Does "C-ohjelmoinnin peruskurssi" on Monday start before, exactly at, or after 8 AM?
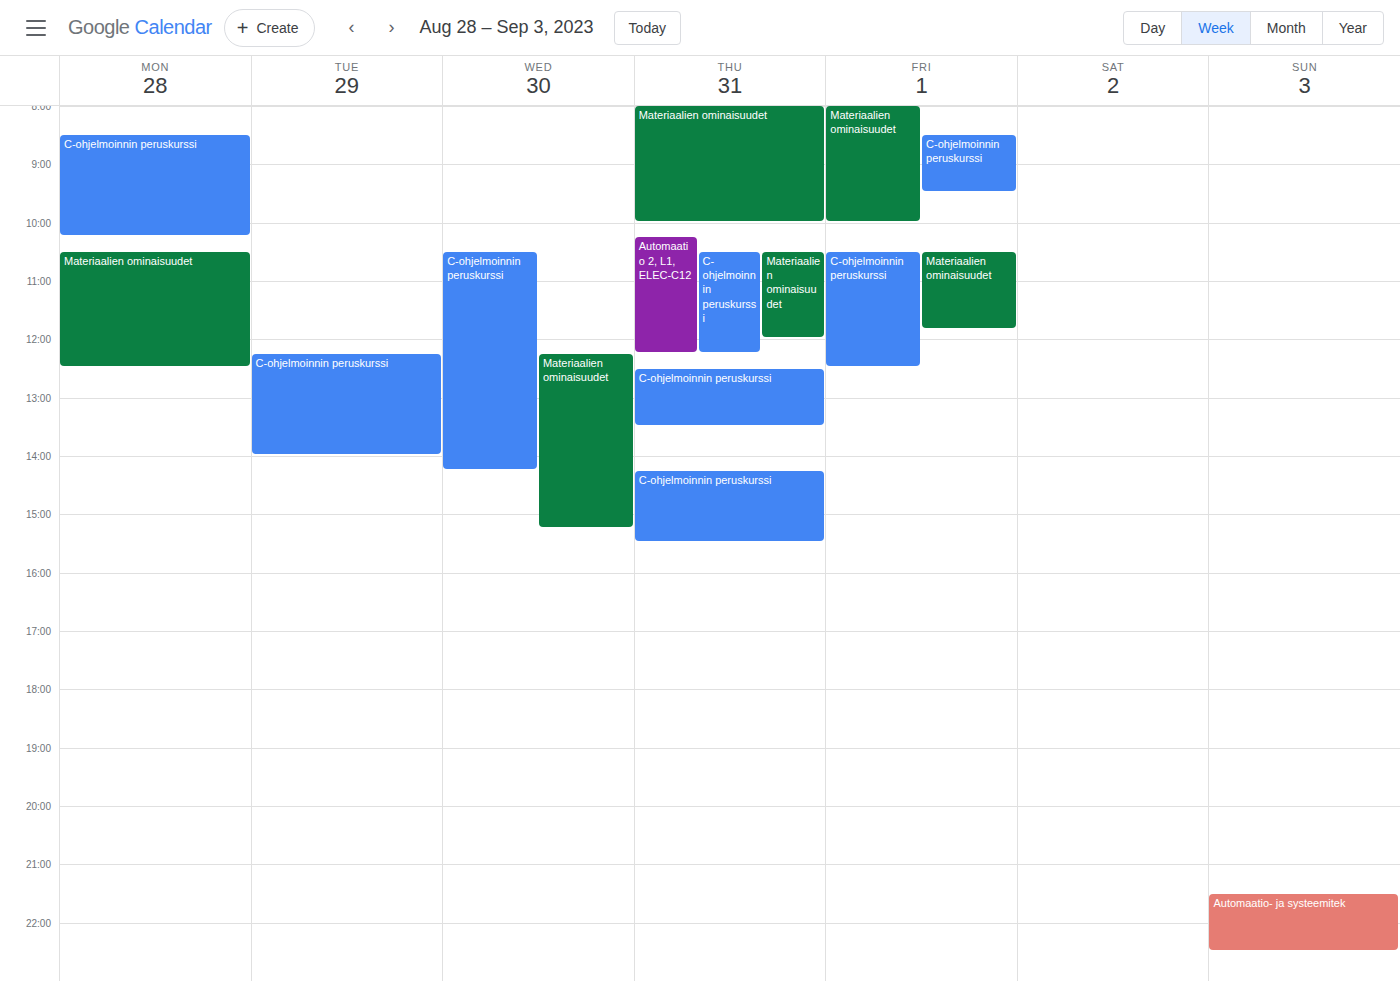
8:30 AM -- after 8 AM, 30 minutes below the 8 AM line.